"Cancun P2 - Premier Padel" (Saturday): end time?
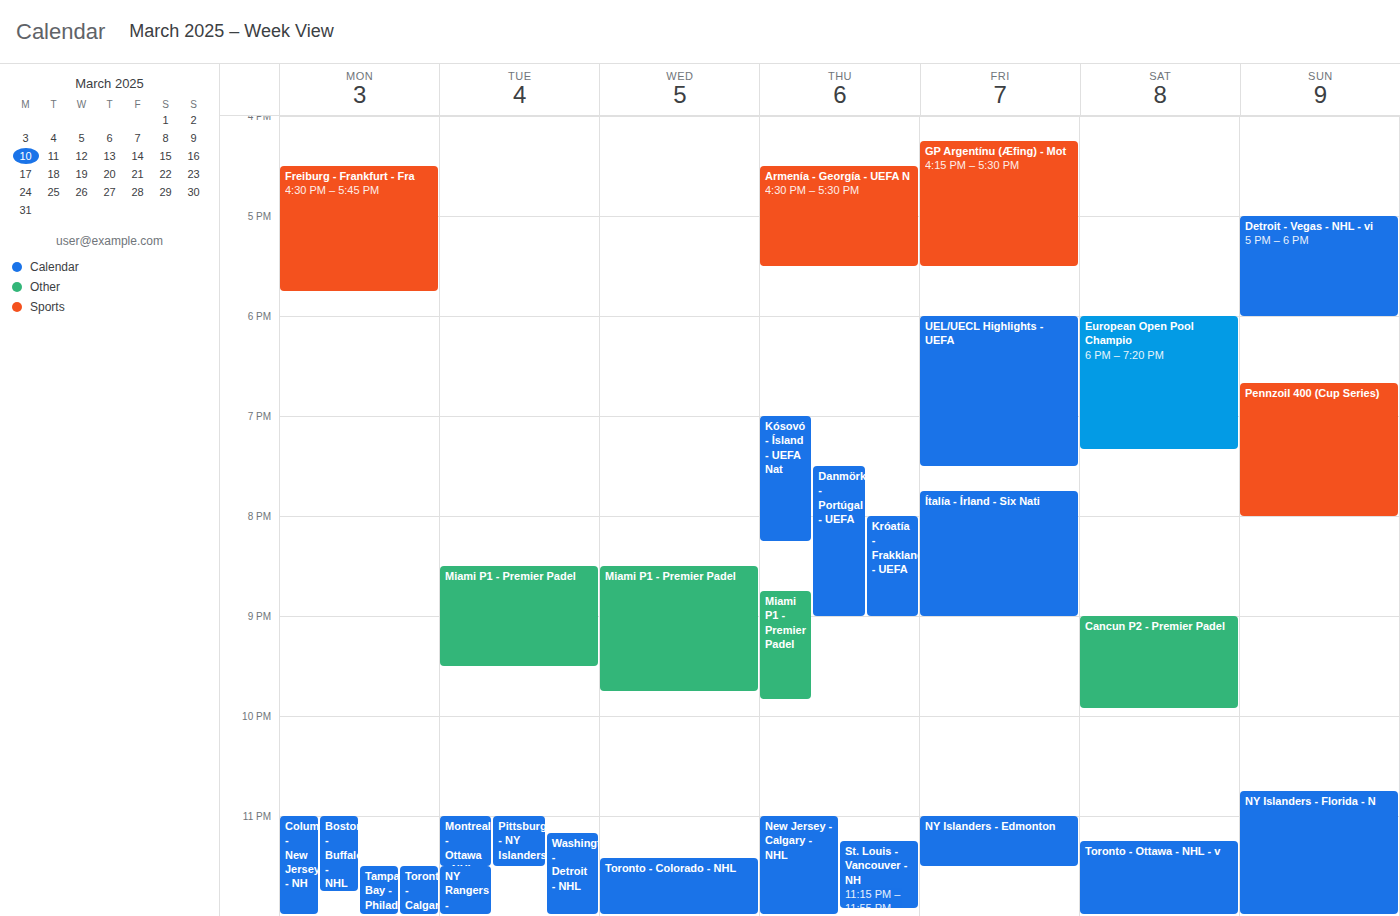
9:55 PM